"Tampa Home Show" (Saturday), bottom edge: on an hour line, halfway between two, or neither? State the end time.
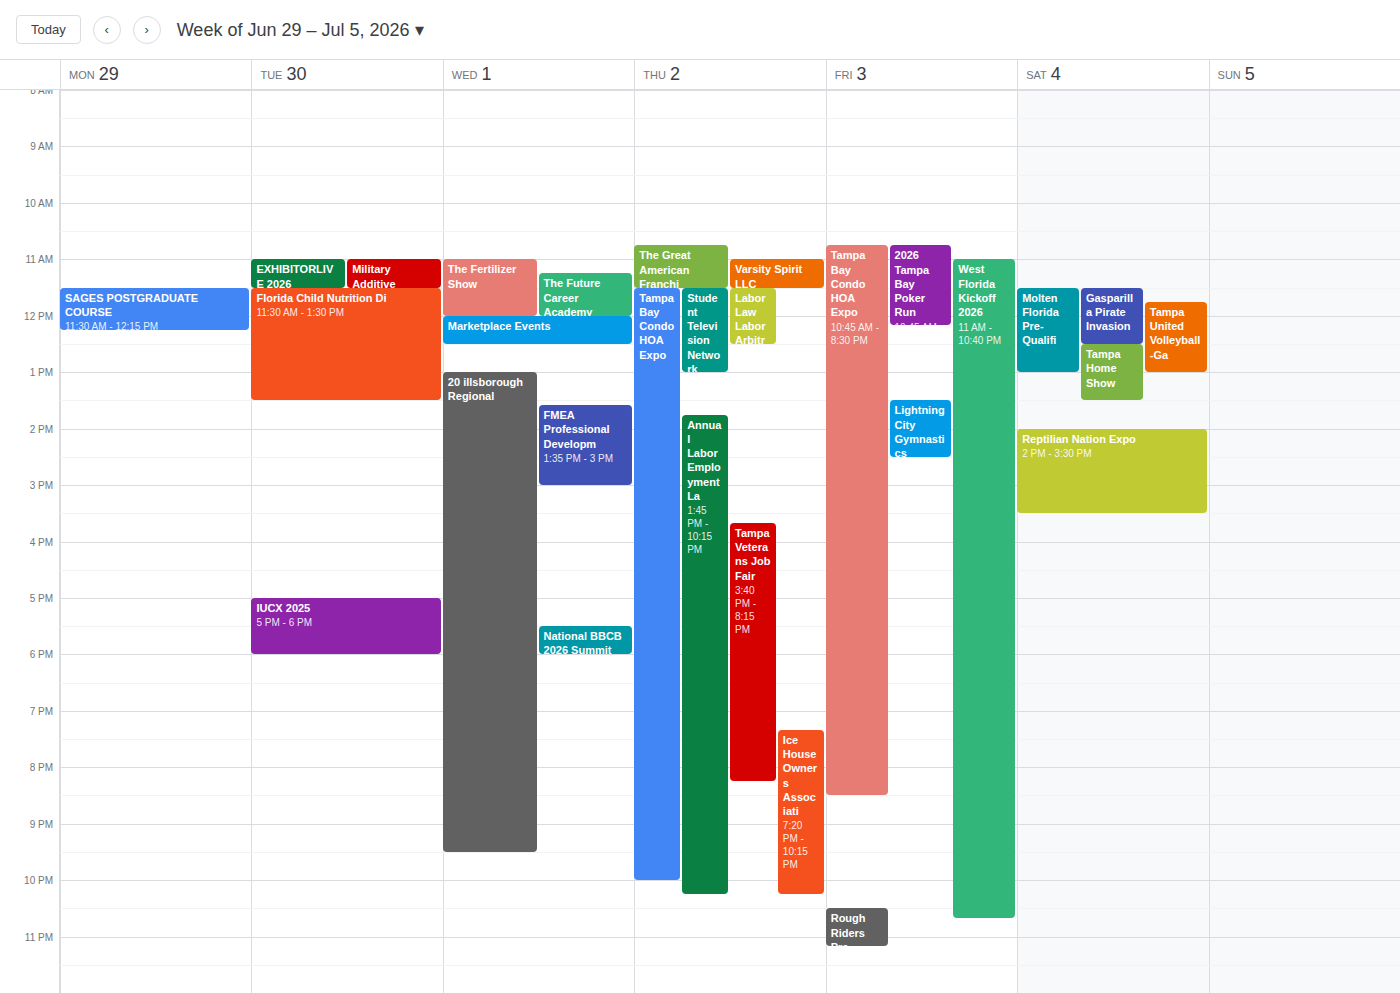
1:30 PM -- halfway between the 1 PM and 2 PM lines.